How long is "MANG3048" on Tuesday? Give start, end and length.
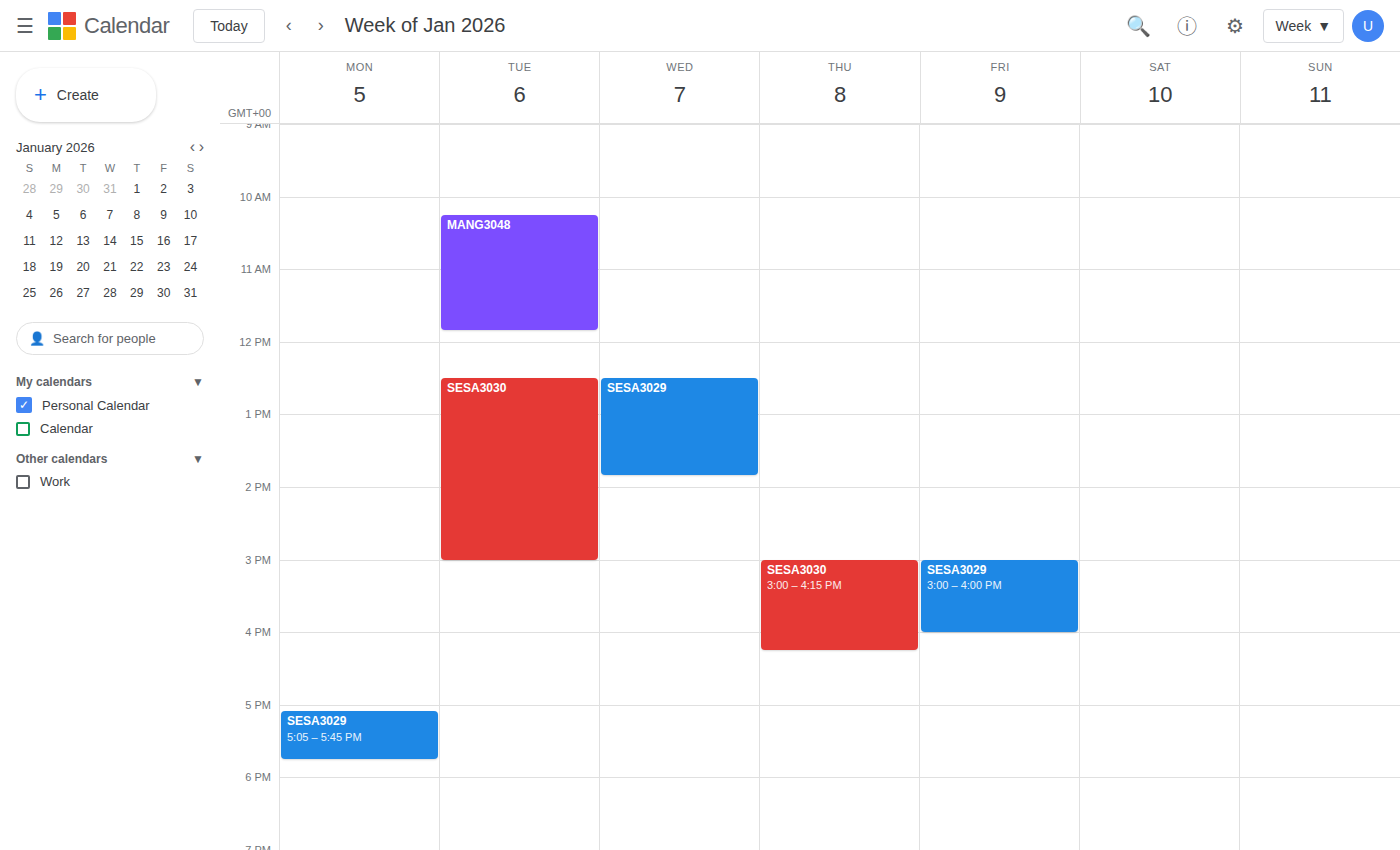
10:15 to 11:50, 1 hour 35 minutes